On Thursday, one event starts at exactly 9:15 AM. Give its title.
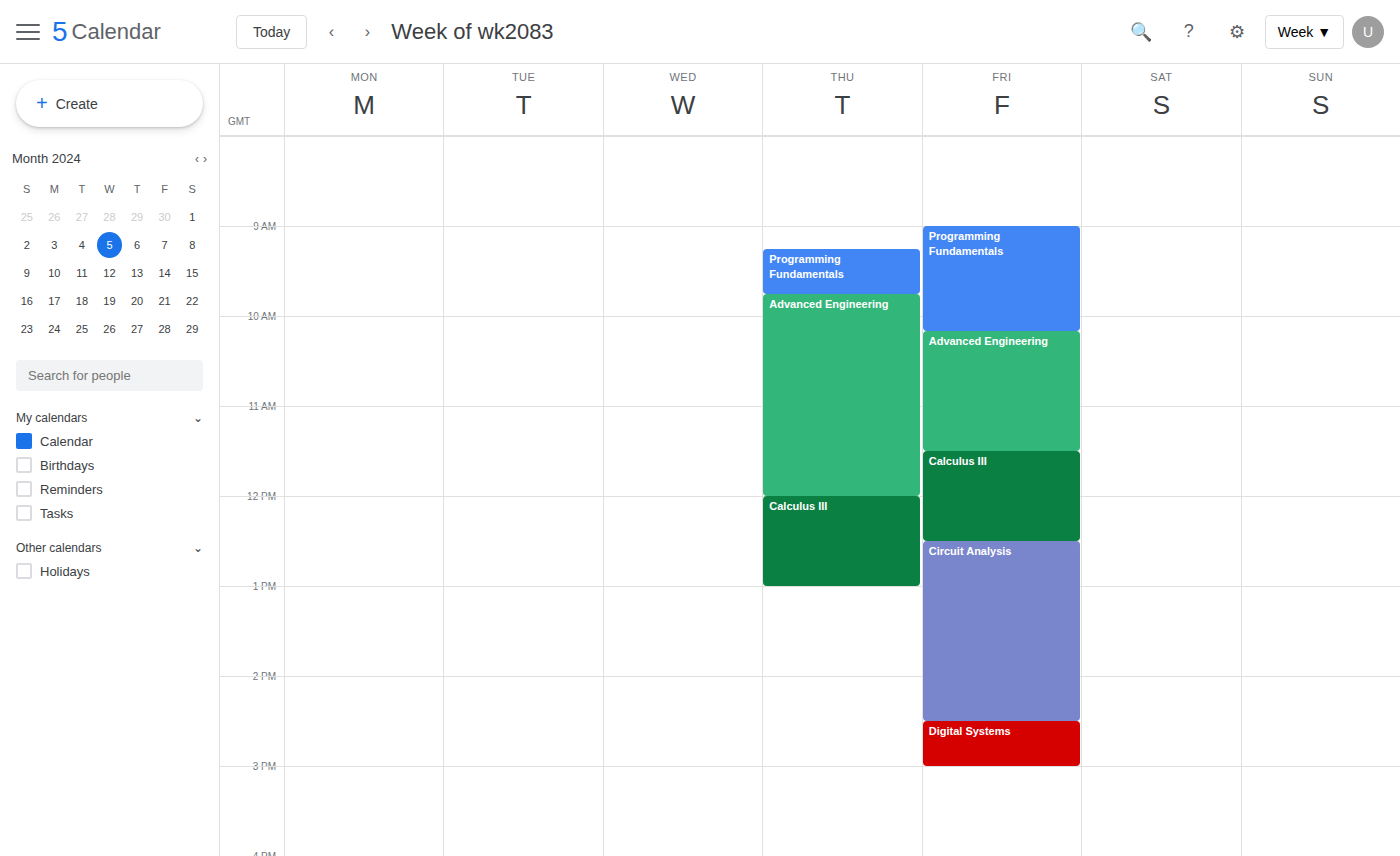
"Programming Fundamentals"